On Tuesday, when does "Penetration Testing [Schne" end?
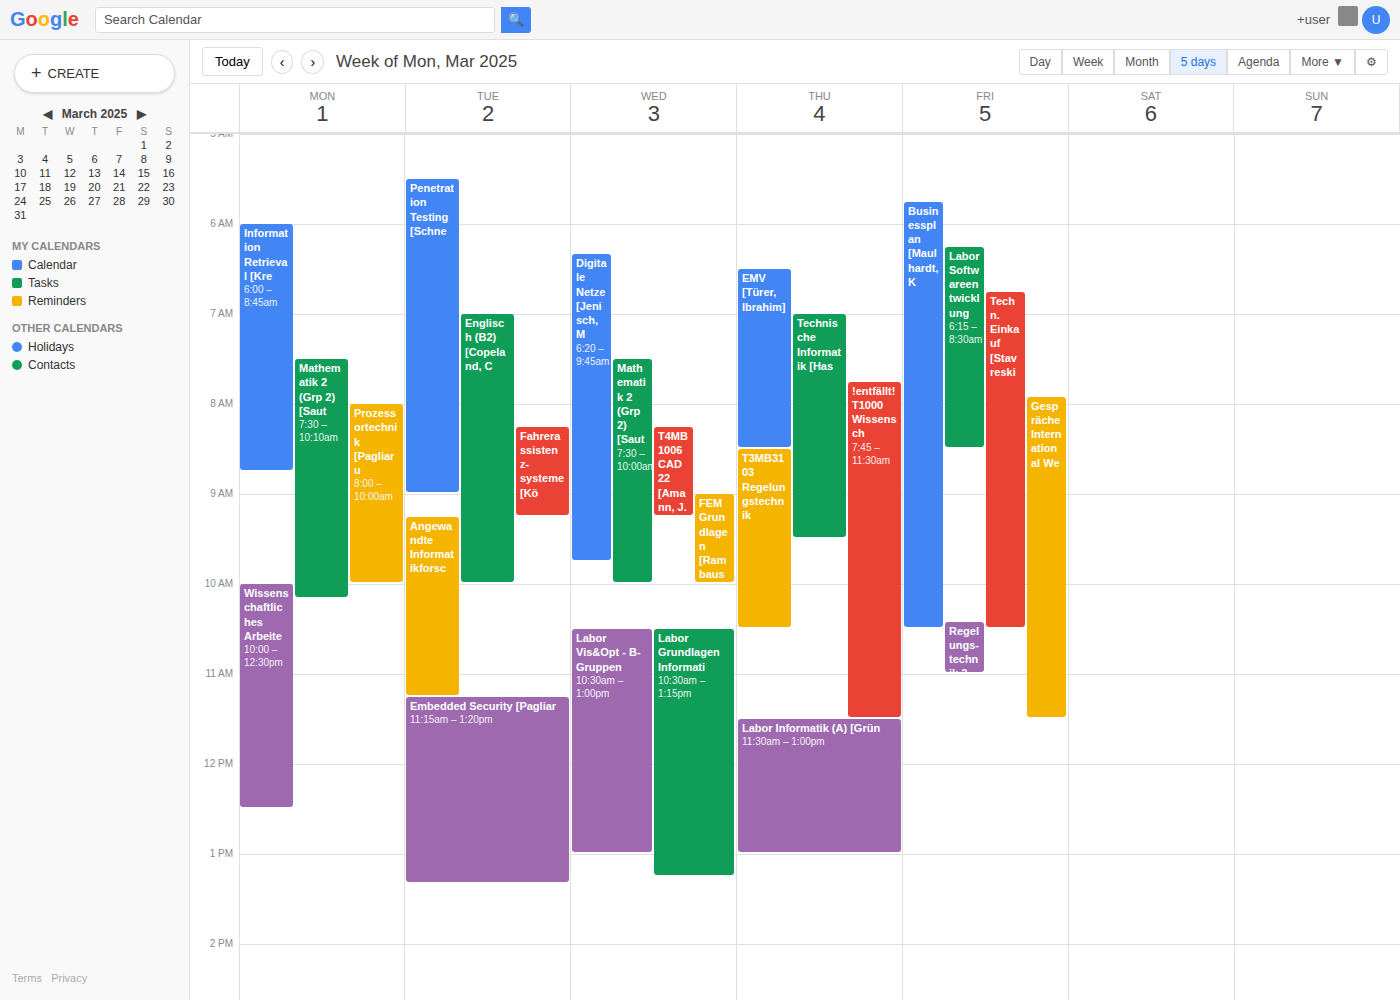
9:00 AM